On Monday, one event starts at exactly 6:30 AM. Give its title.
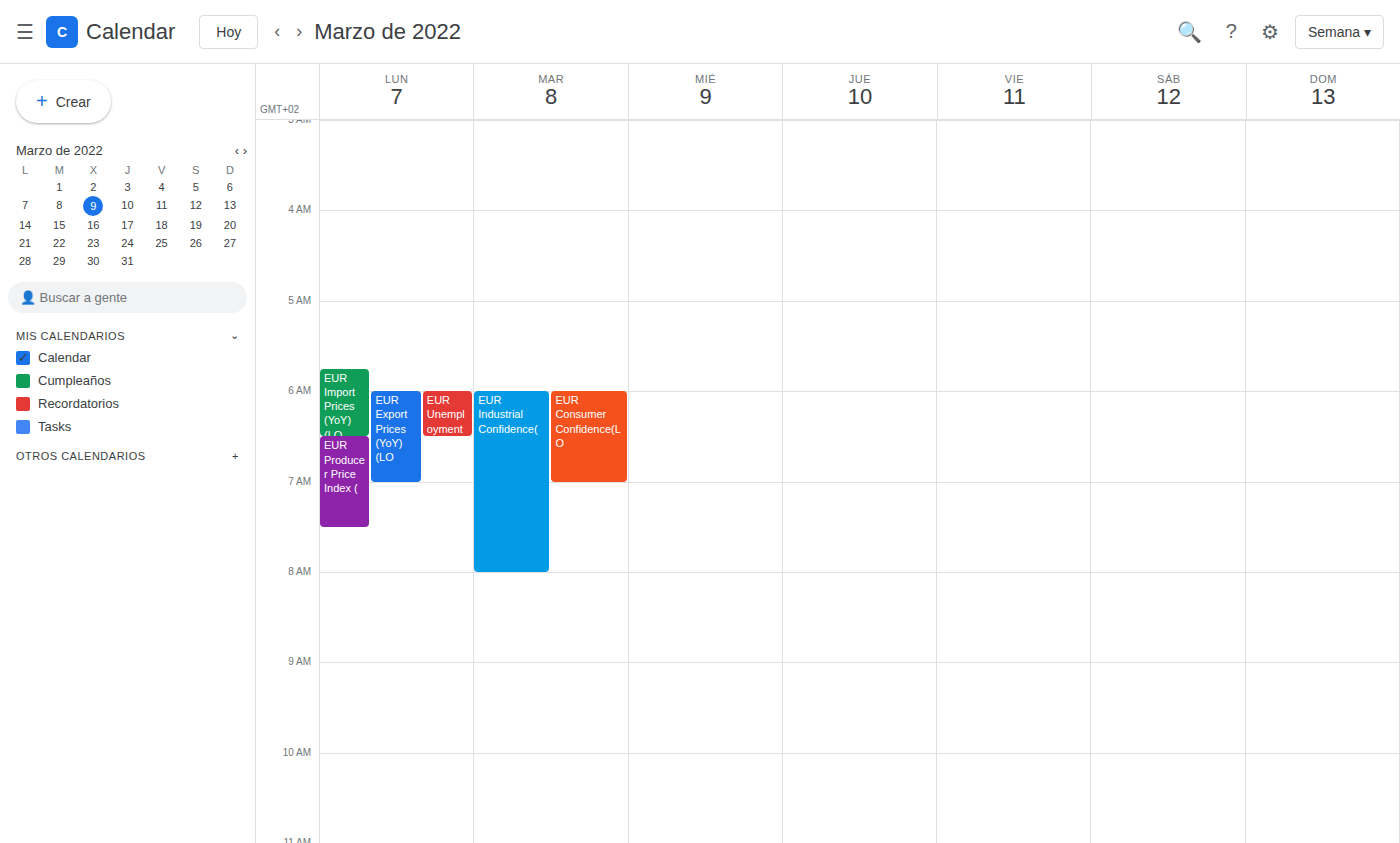
"EUR Producer Price Index ("